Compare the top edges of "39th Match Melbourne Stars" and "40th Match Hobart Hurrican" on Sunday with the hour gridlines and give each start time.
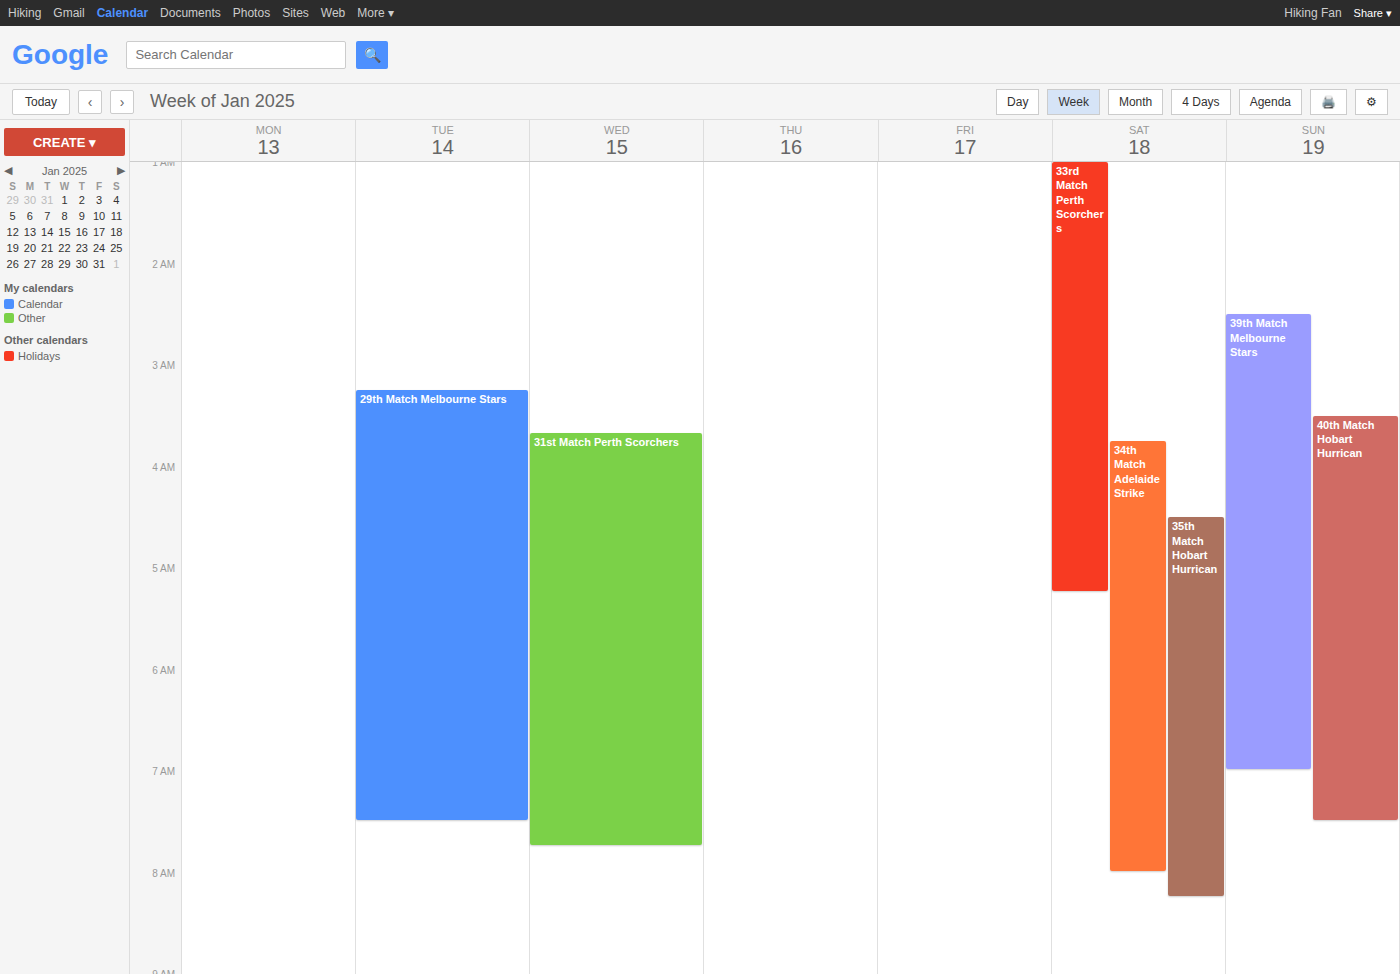
"39th Match Melbourne Stars": 2:30 AM, halfway between the 2 AM and 3 AM lines. "40th Match Hobart Hurrican": 3:30 AM, halfway between the 3 AM and 4 AM lines.